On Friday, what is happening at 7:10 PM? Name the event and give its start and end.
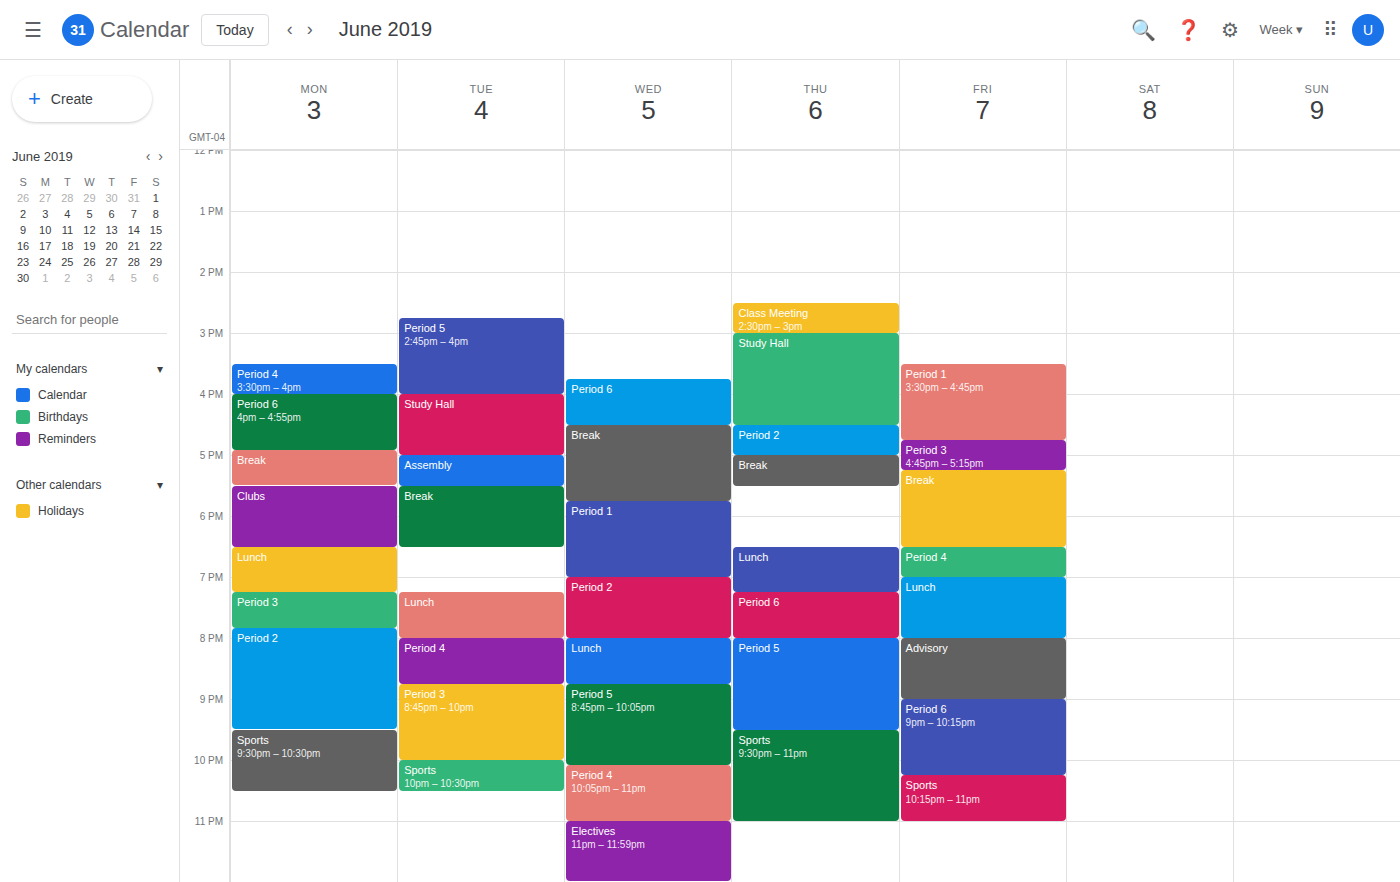
"Lunch", 7:00 PM to 8:00 PM